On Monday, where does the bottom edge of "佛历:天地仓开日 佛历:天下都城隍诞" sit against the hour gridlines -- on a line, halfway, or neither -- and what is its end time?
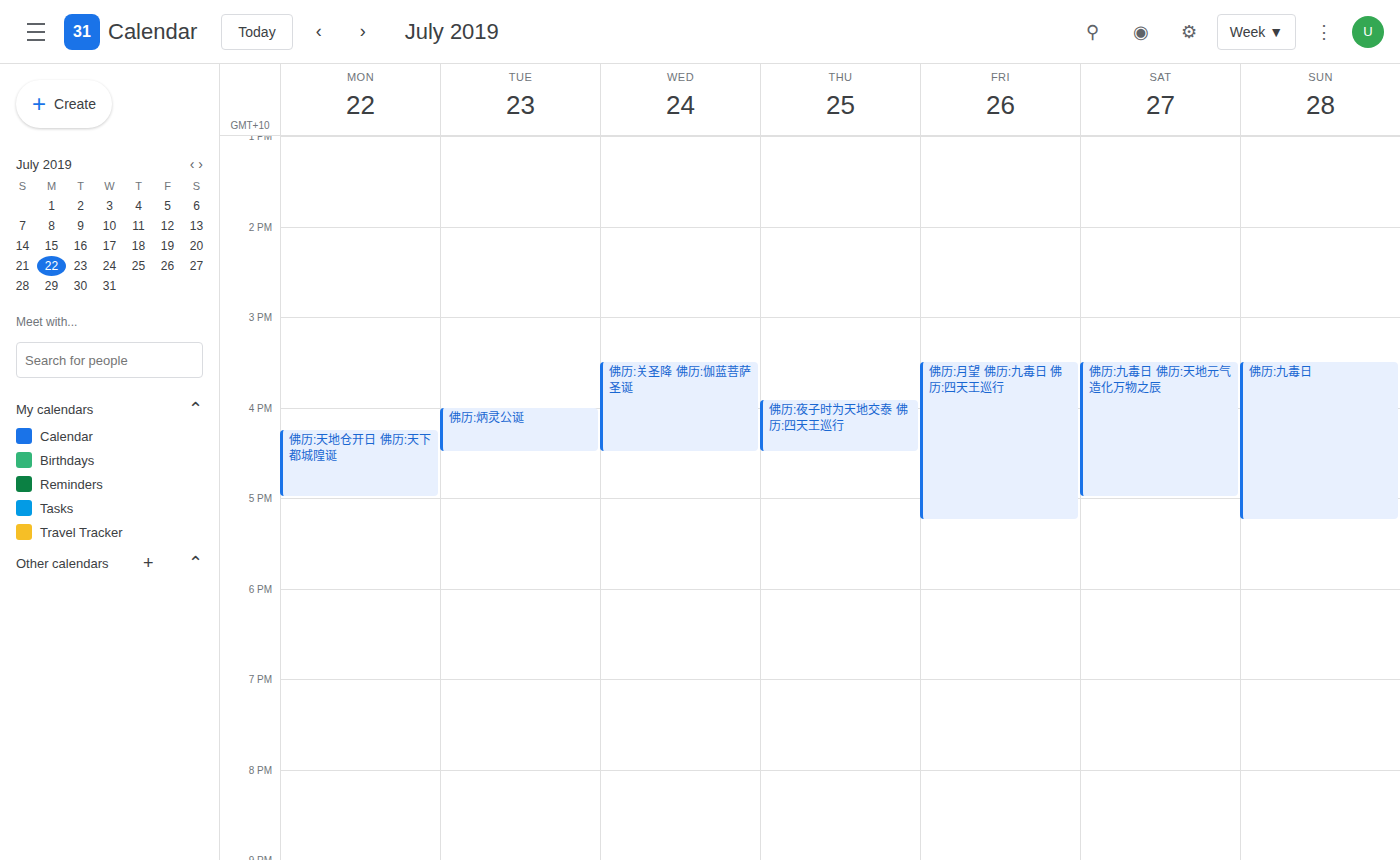
5:00 PM -- exactly on the 5 PM line.